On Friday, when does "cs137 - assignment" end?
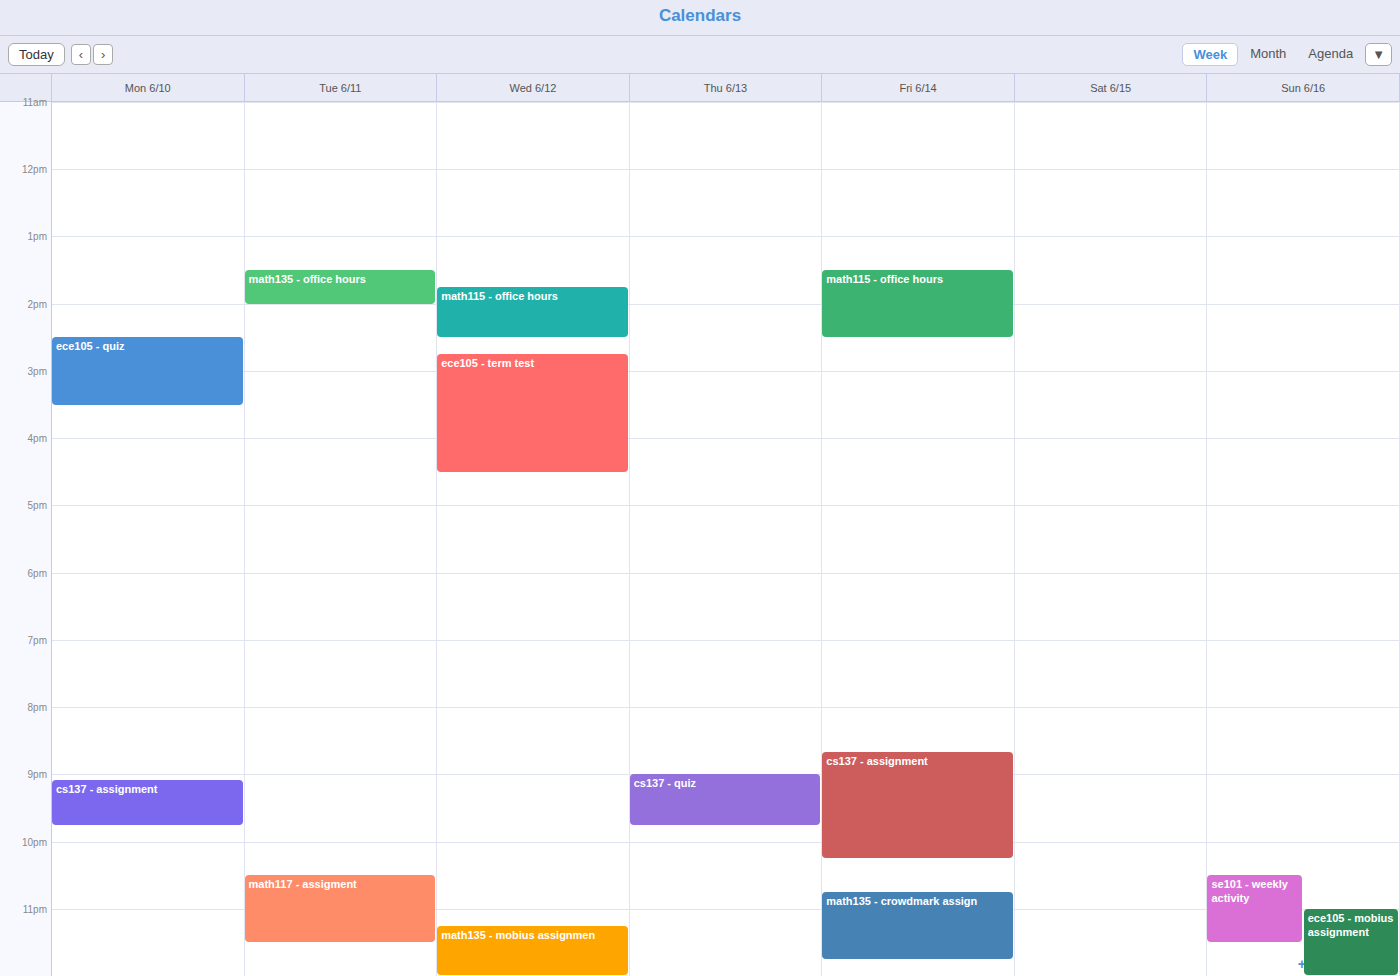
22:15